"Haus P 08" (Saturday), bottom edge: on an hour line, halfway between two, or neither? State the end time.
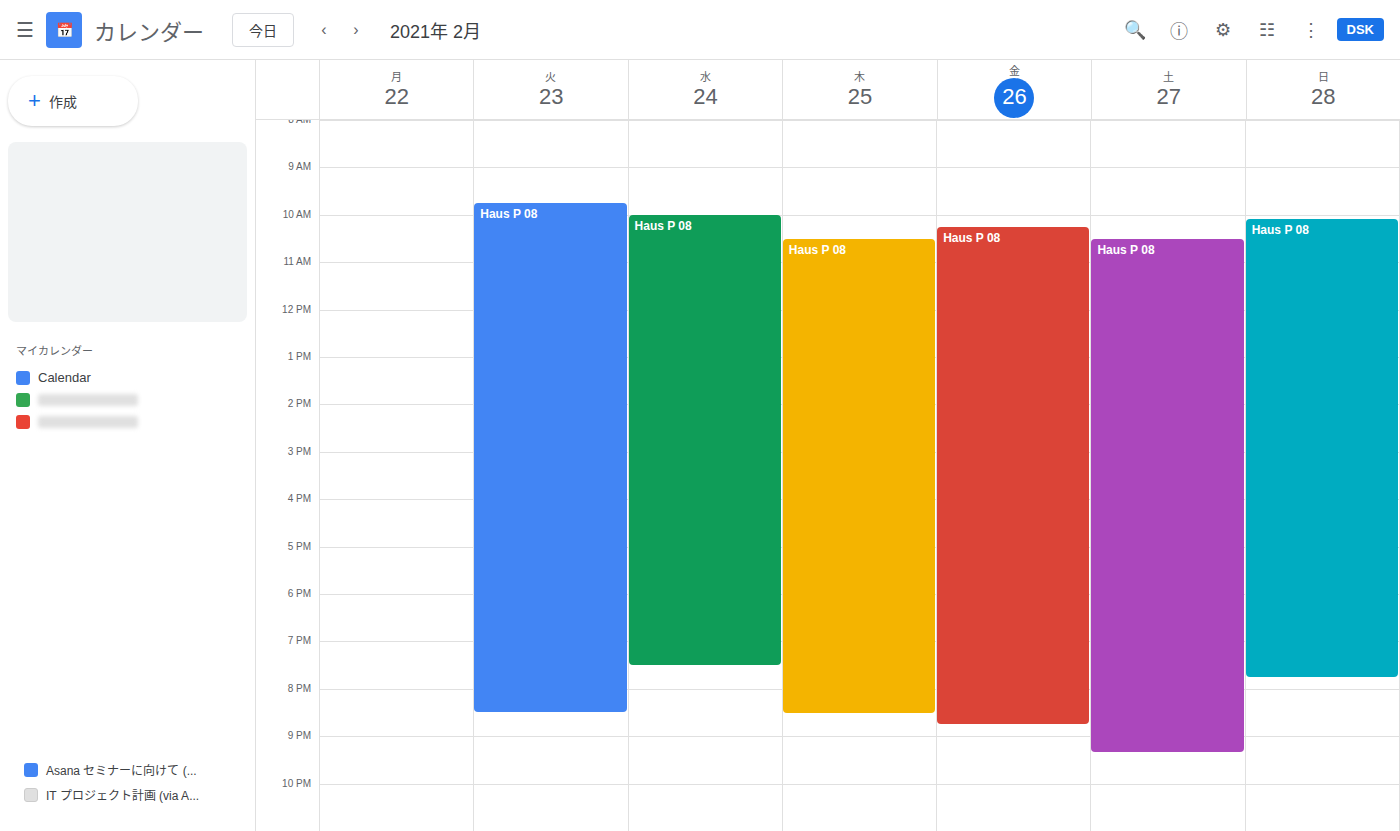
9:20 PM -- neither: 20 minutes below the 9 PM line and 40 minutes above the 10 PM line.